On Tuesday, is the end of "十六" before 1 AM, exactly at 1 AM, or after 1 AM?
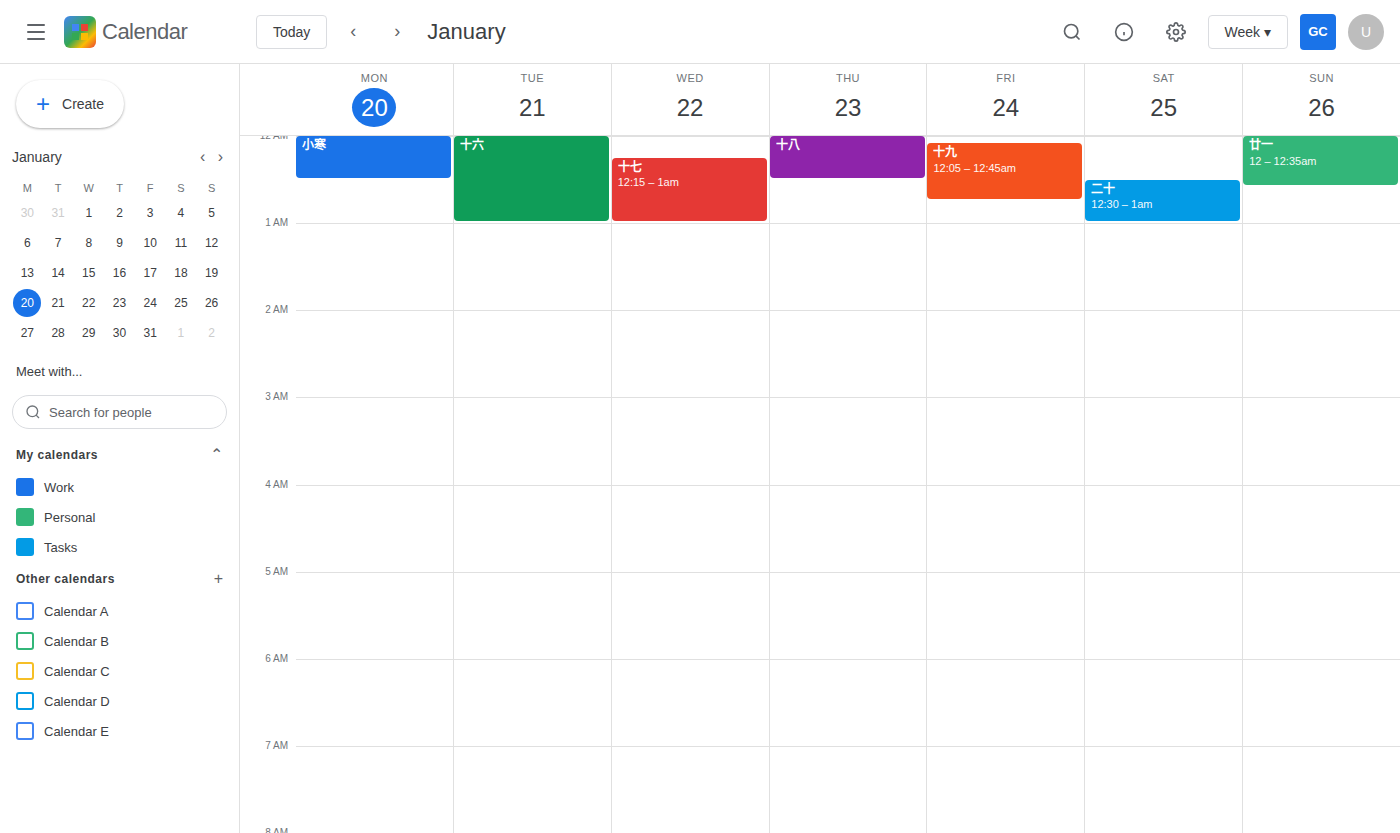
1:00 AM -- exactly at 1 AM, on the 1 AM line.